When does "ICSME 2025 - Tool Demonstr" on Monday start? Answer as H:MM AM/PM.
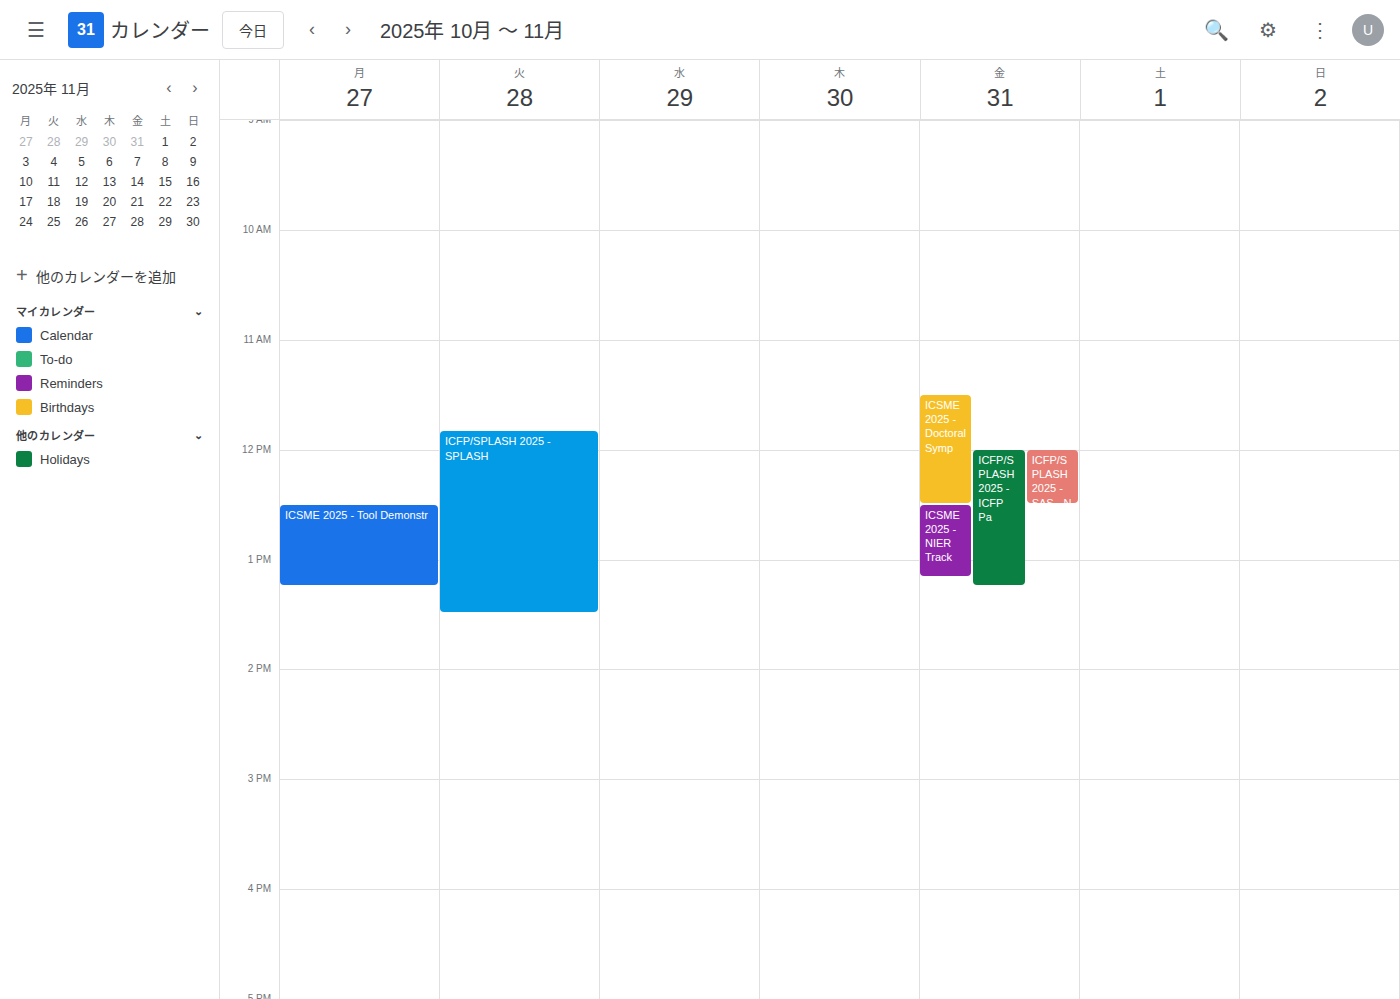
12:30 PM